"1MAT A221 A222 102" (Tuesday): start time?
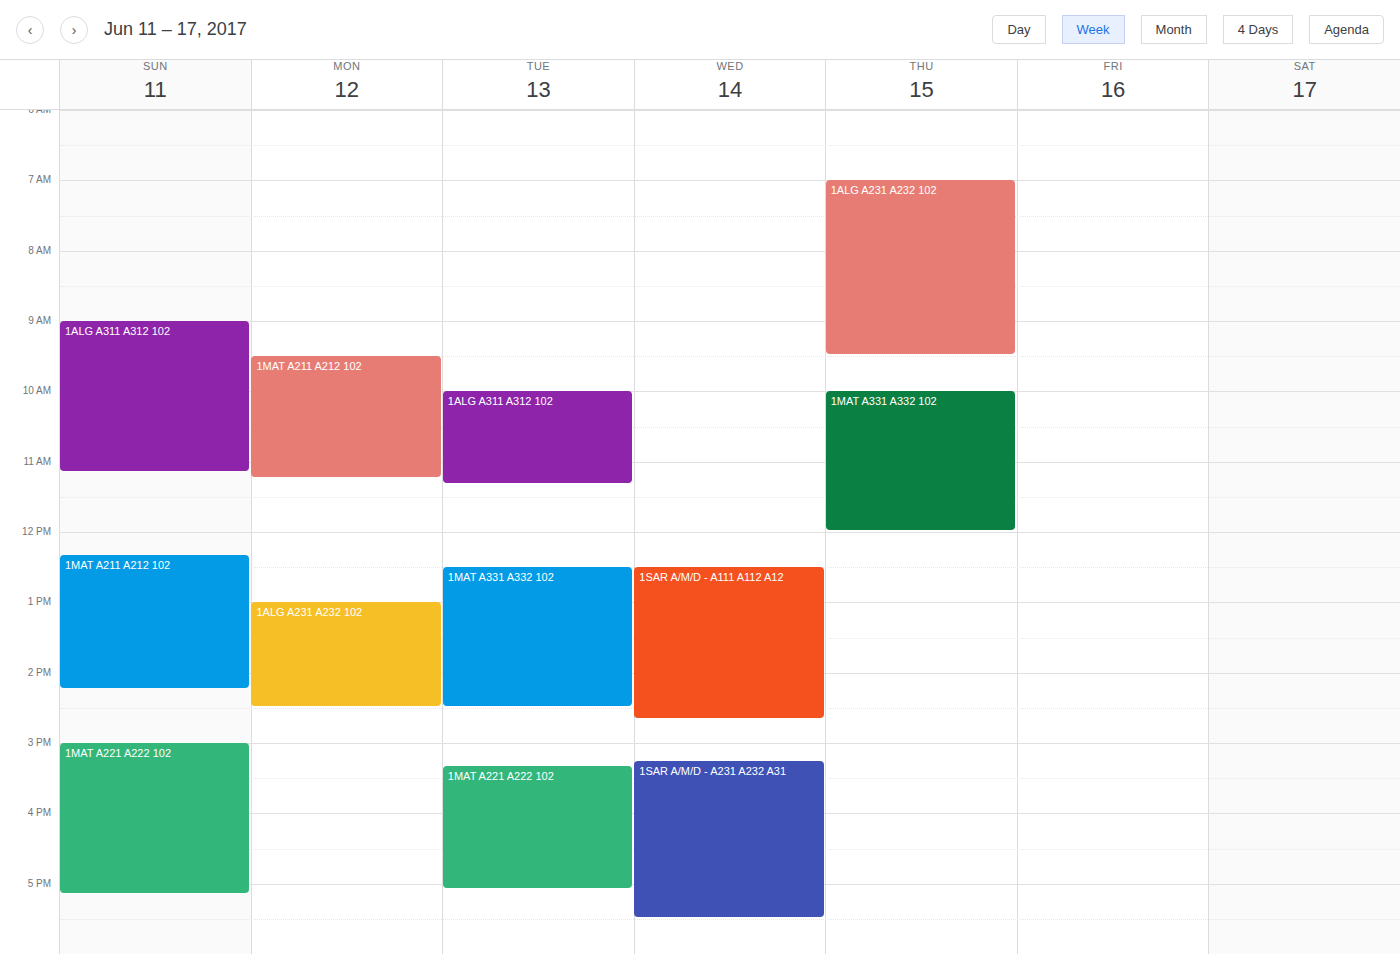
3:20 PM